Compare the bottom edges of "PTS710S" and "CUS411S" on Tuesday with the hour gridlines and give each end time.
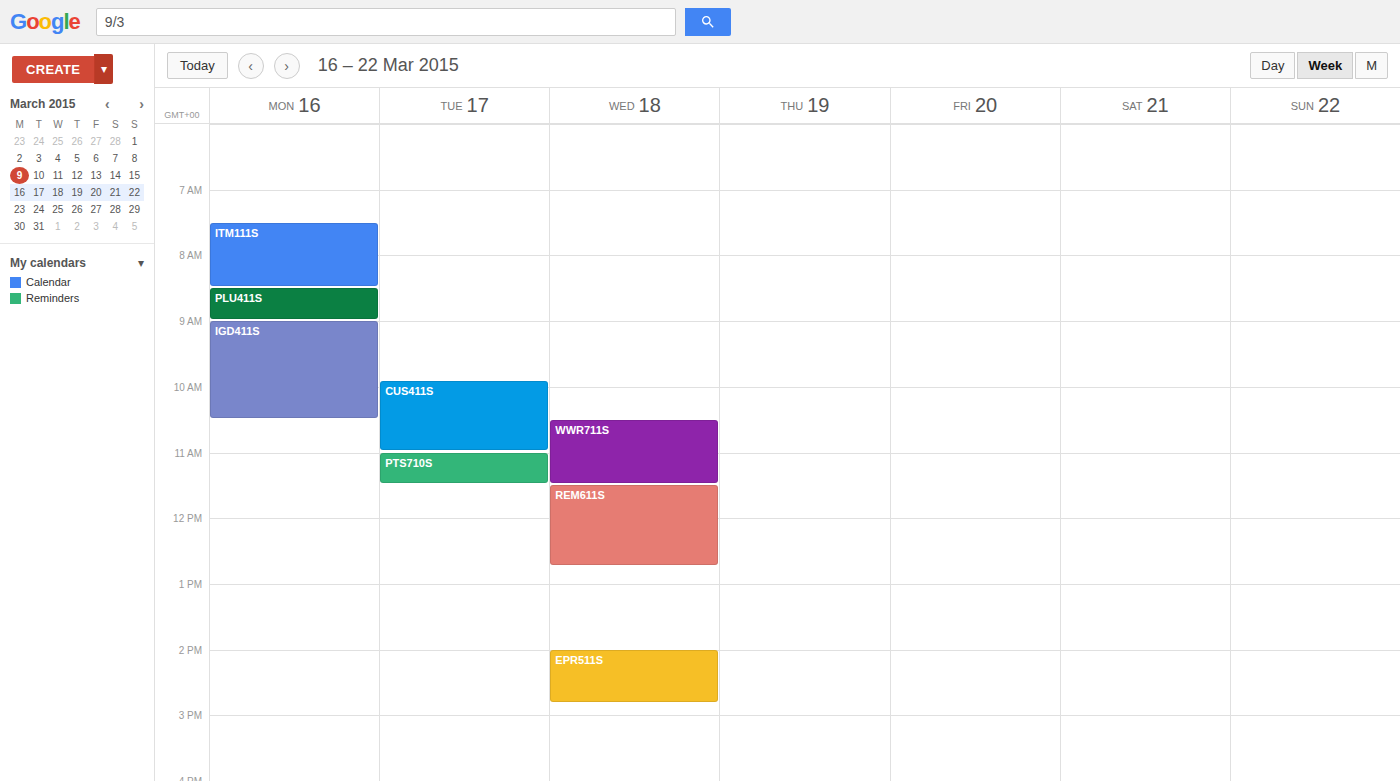
"PTS710S": 11:30 AM, halfway between the 11 AM and 12 PM lines. "CUS411S": 11:00 AM, exactly on the 11 AM line.